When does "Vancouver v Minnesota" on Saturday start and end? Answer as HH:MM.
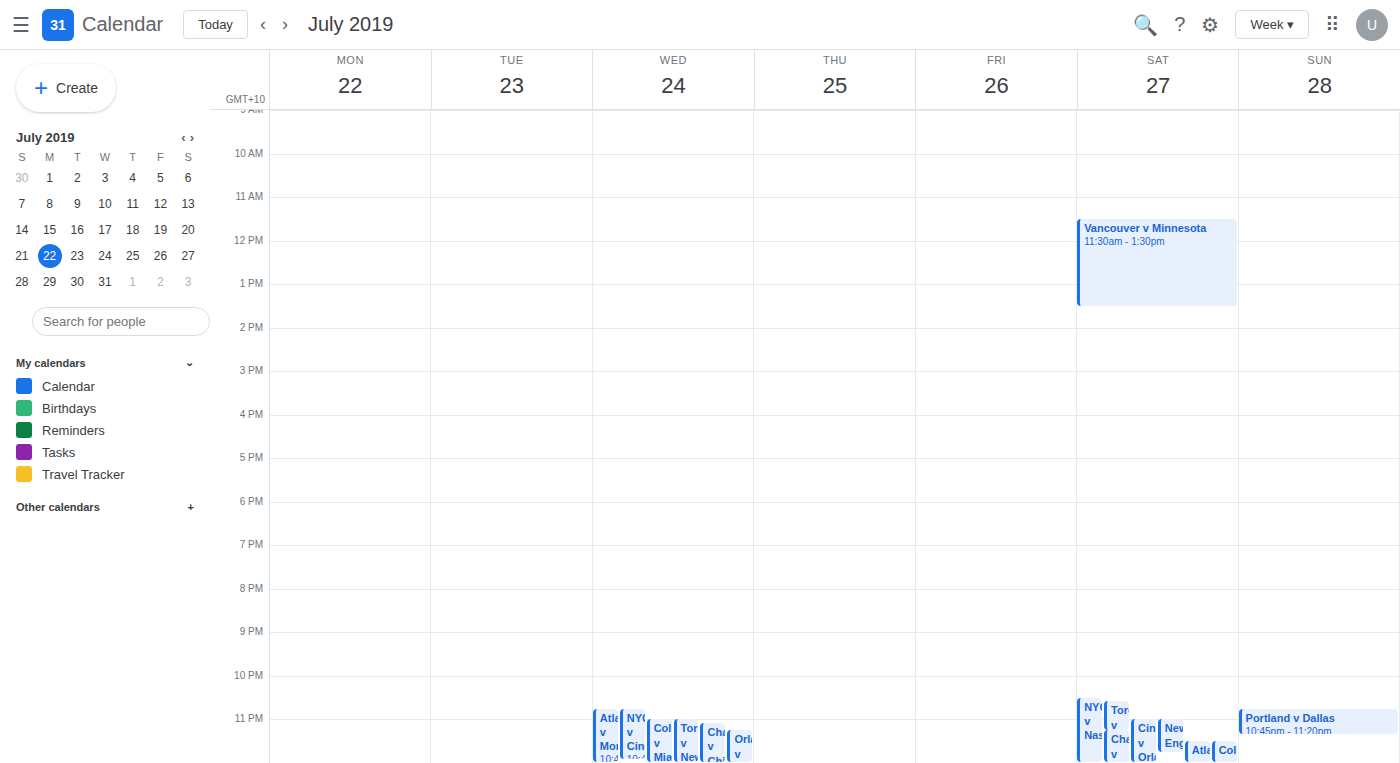
11:30 to 13:30